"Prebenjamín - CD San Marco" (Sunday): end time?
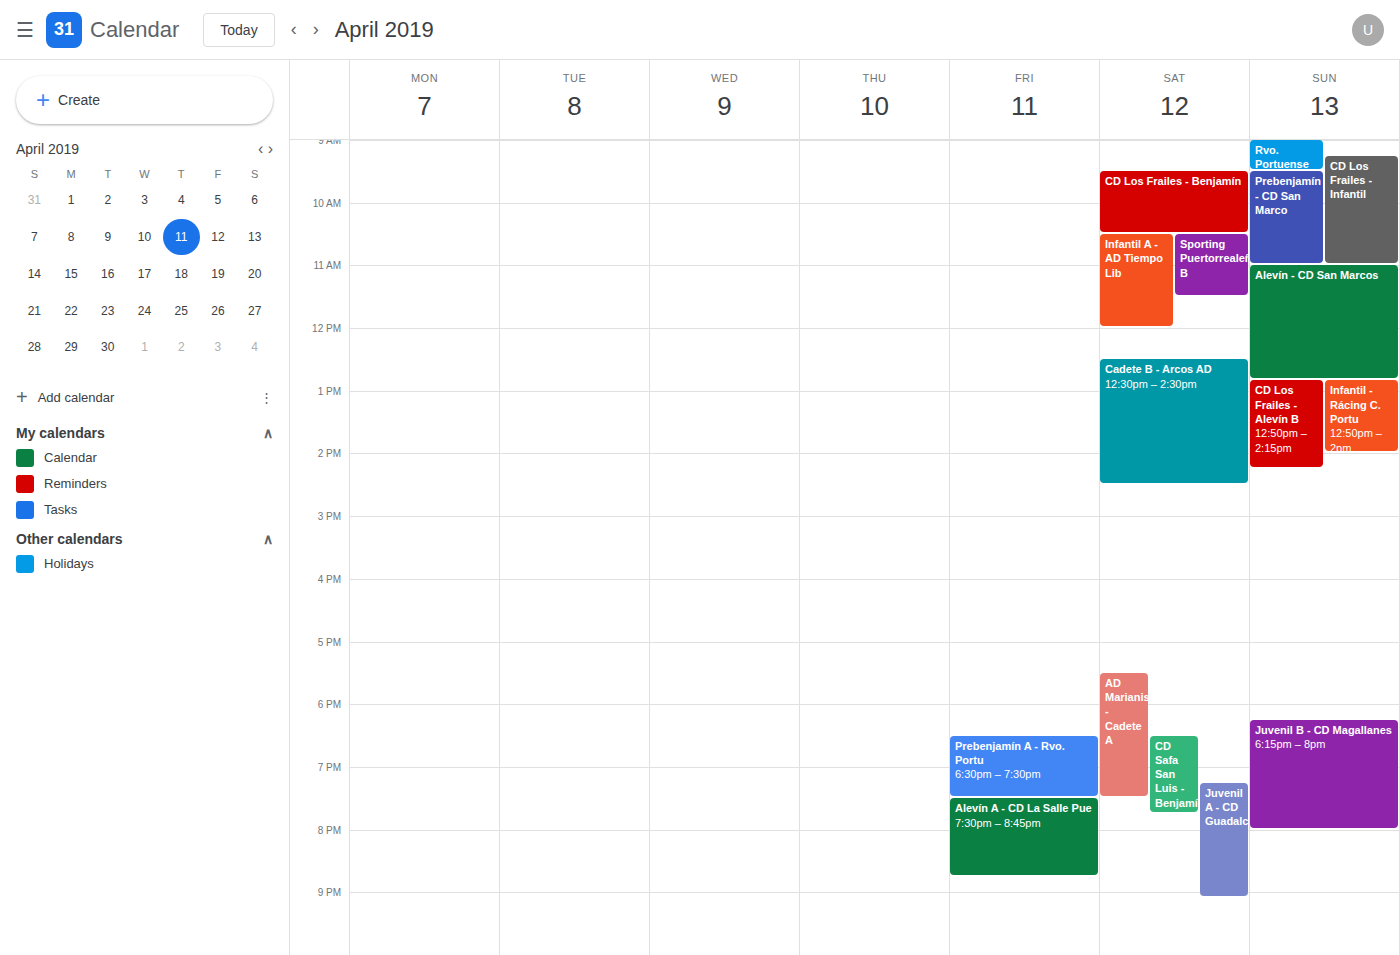
11:00 AM